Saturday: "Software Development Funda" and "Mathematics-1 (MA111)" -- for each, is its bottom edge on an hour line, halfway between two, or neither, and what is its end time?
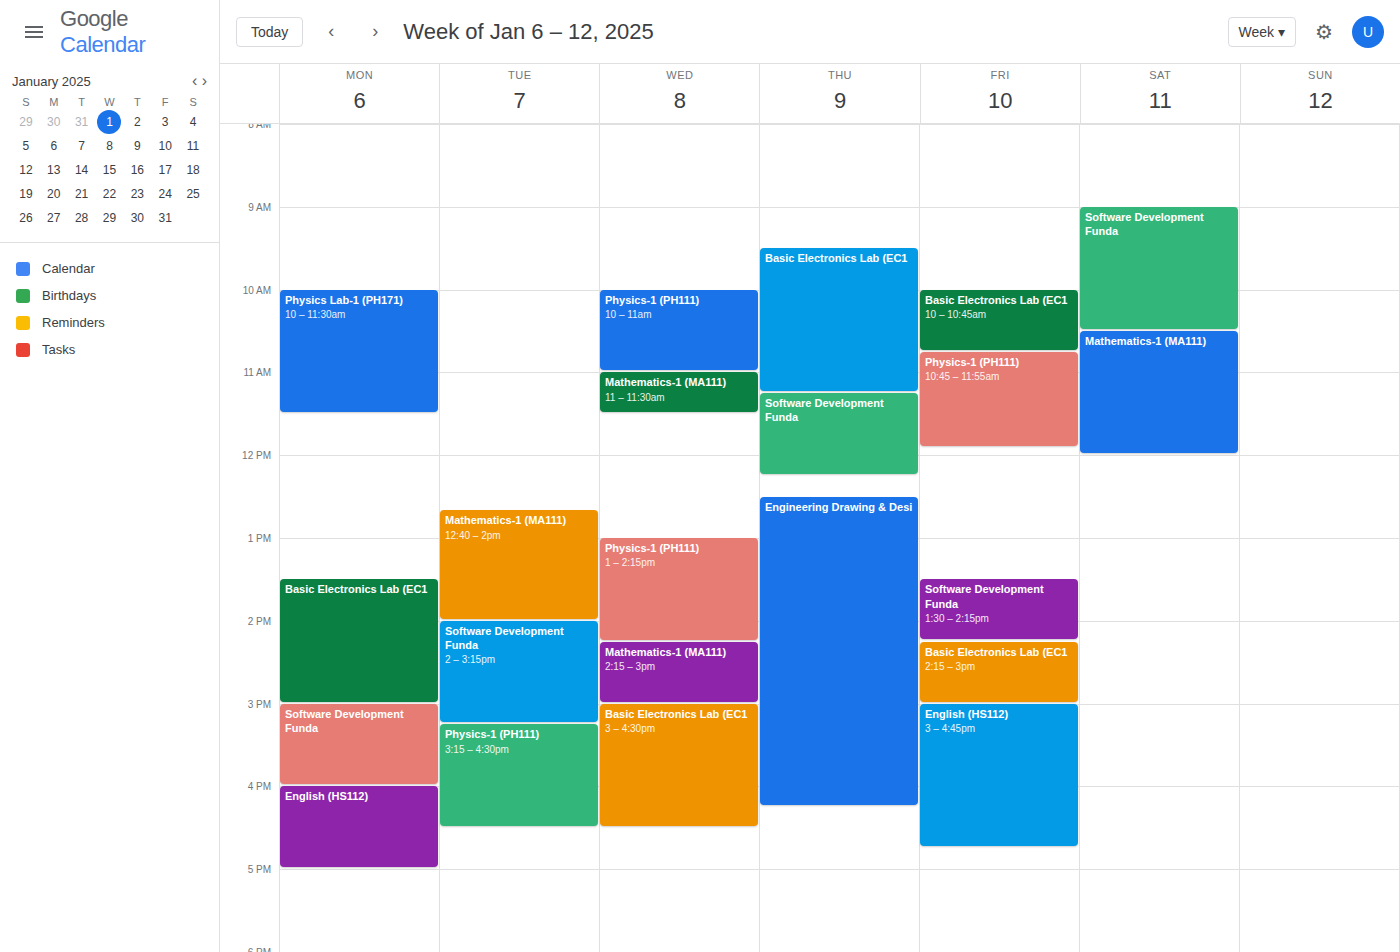
"Software Development Funda": 10:30, halfway between the 10:00 and 11:00 lines. "Mathematics-1 (MA111)": 12:00, exactly on the 12:00 line.